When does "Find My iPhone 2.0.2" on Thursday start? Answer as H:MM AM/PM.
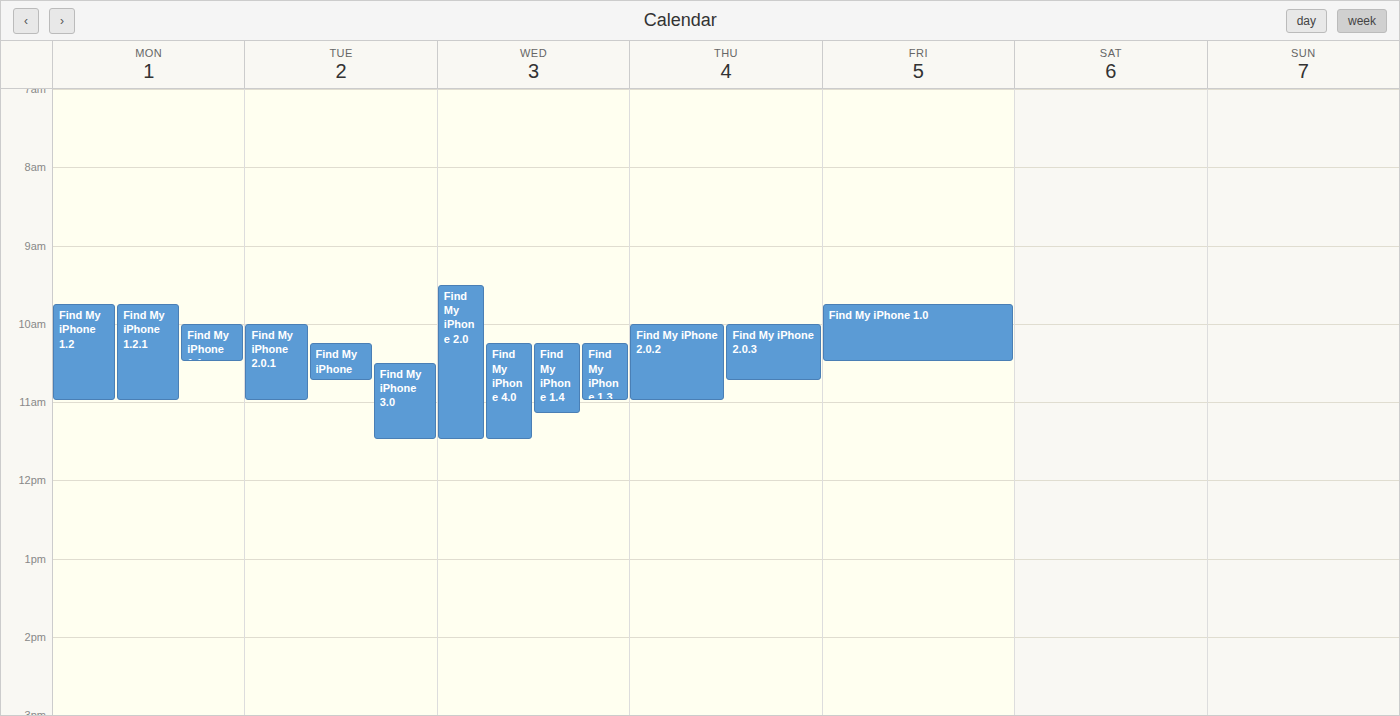
10:00 AM